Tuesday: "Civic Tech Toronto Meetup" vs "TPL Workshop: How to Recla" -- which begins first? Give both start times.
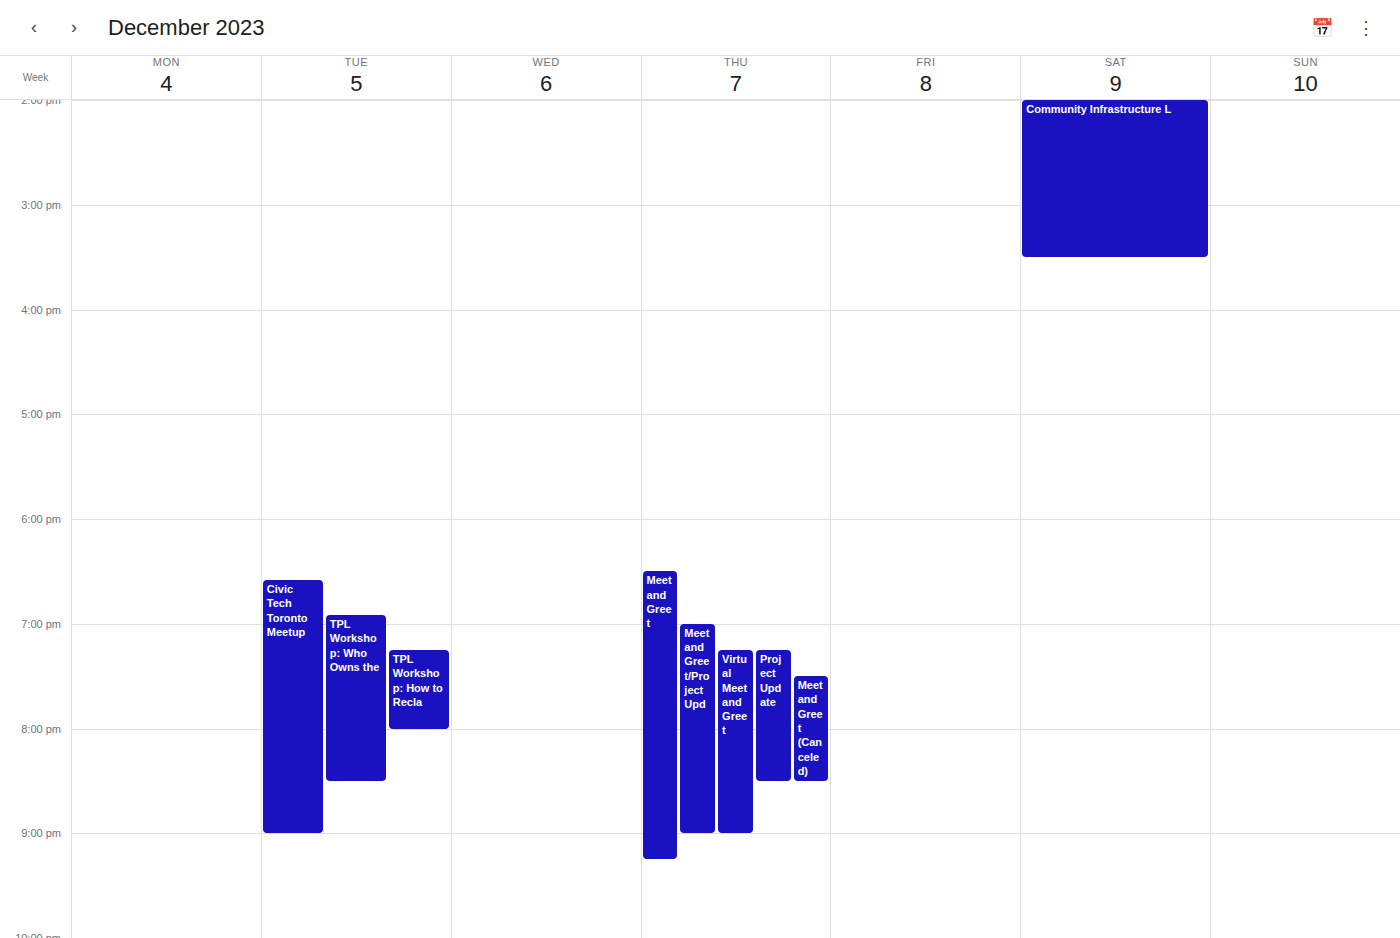
"Civic Tech Toronto Meetup" 6:35 PM; "TPL Workshop: How to Recla" 7:15 PM.